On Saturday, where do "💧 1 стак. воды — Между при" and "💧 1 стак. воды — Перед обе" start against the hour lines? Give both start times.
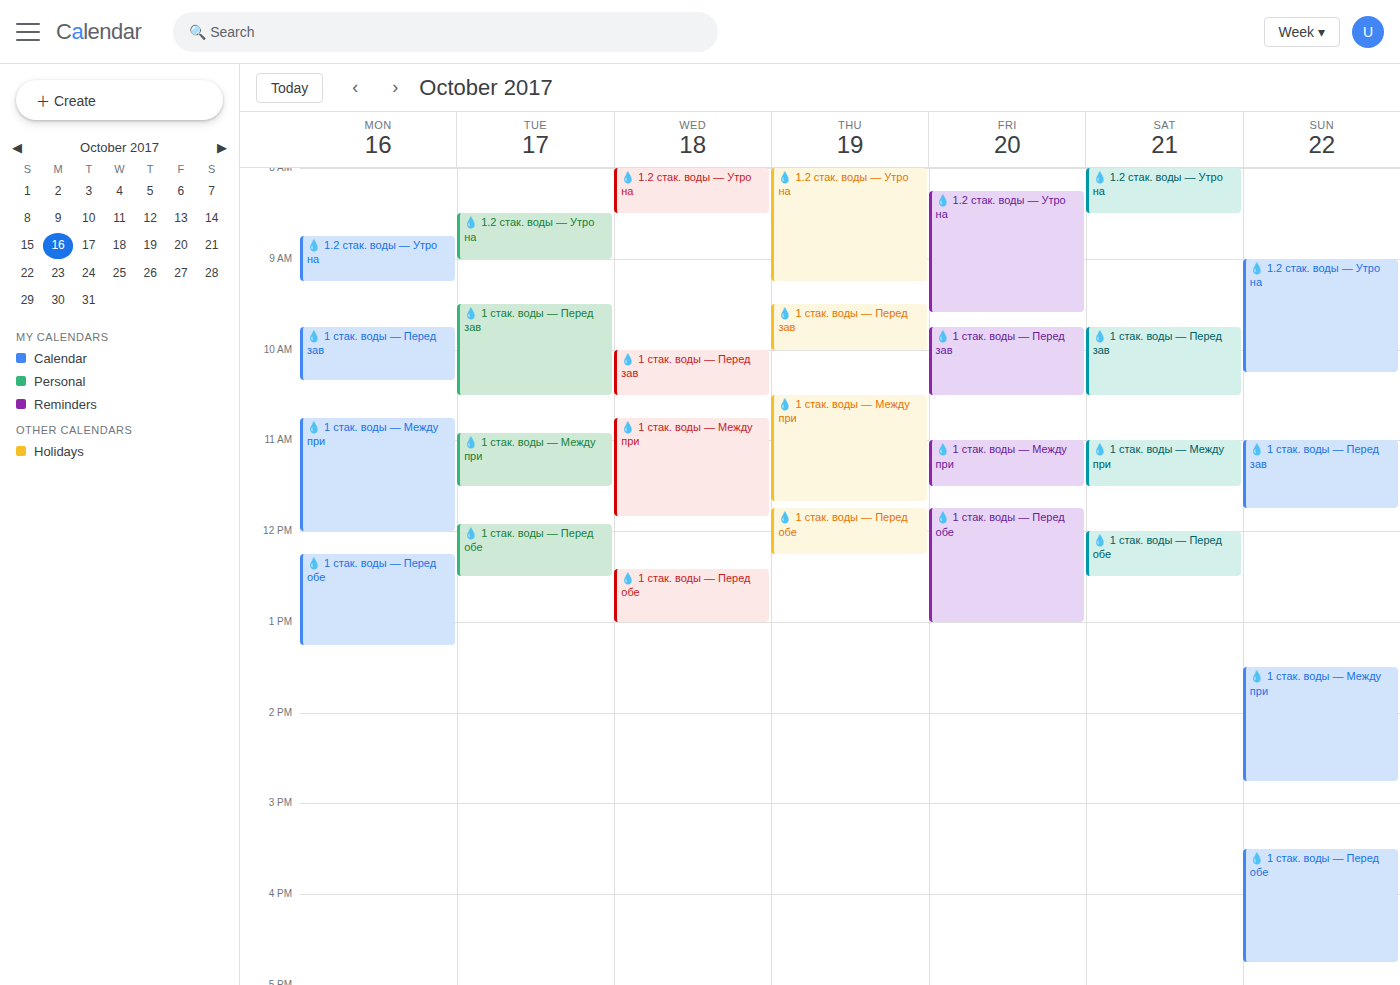
"💧 1 стак. воды — Между при": 11:00, exactly on the 11:00 line. "💧 1 стак. воды — Перед обе": 12:00, exactly on the 12:00 line.